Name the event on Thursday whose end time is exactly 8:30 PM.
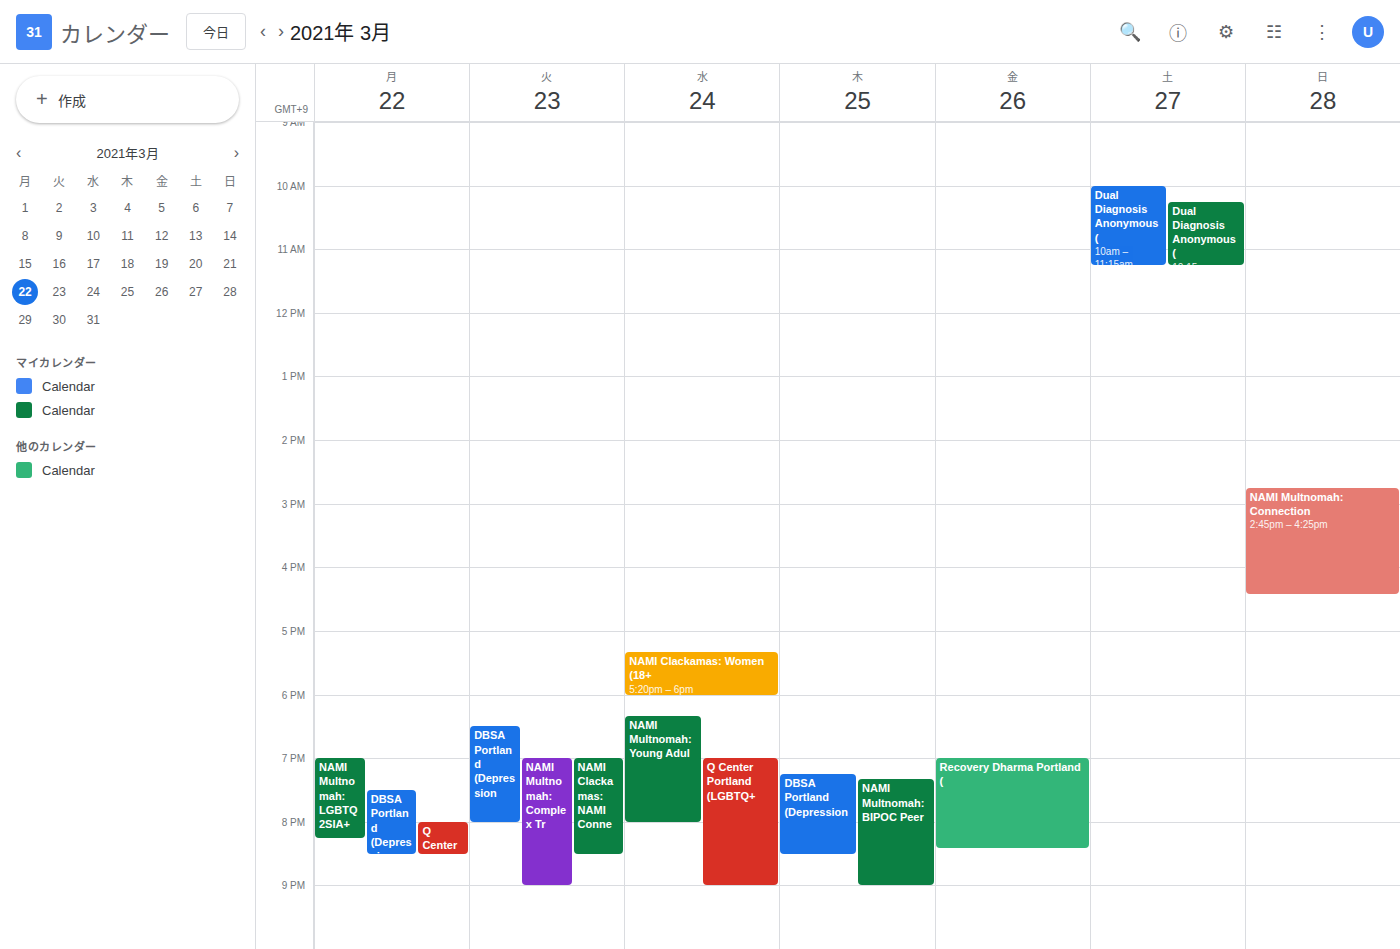
"DBSA Portland (Depression"